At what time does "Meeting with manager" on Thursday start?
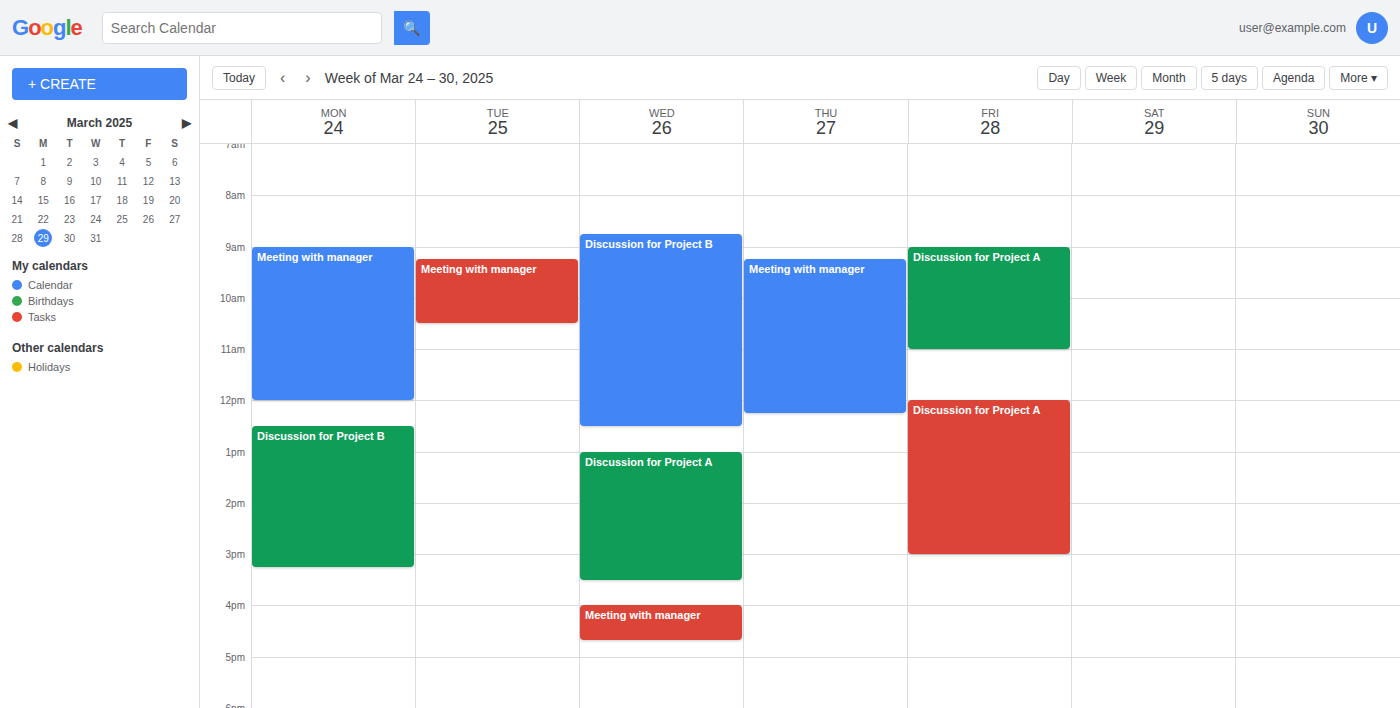
9:15 AM